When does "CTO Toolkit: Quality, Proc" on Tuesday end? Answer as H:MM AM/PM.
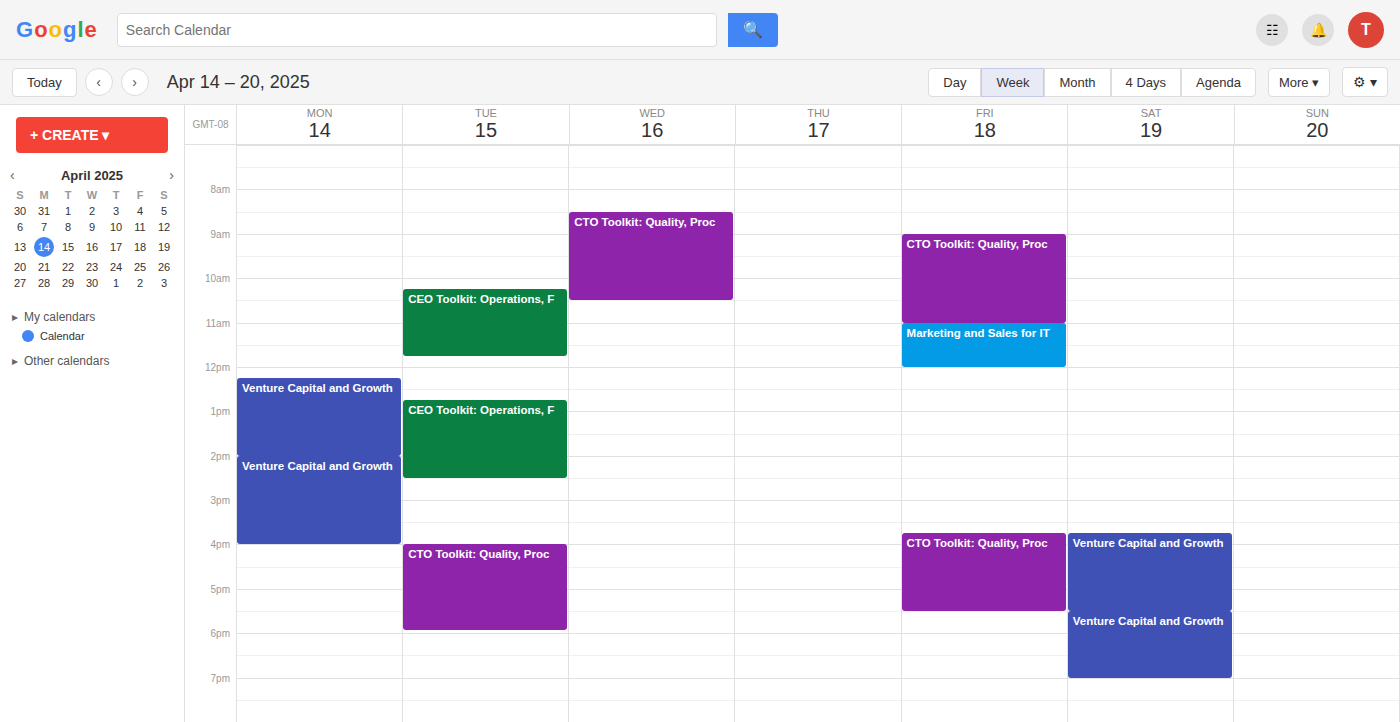
5:55 PM